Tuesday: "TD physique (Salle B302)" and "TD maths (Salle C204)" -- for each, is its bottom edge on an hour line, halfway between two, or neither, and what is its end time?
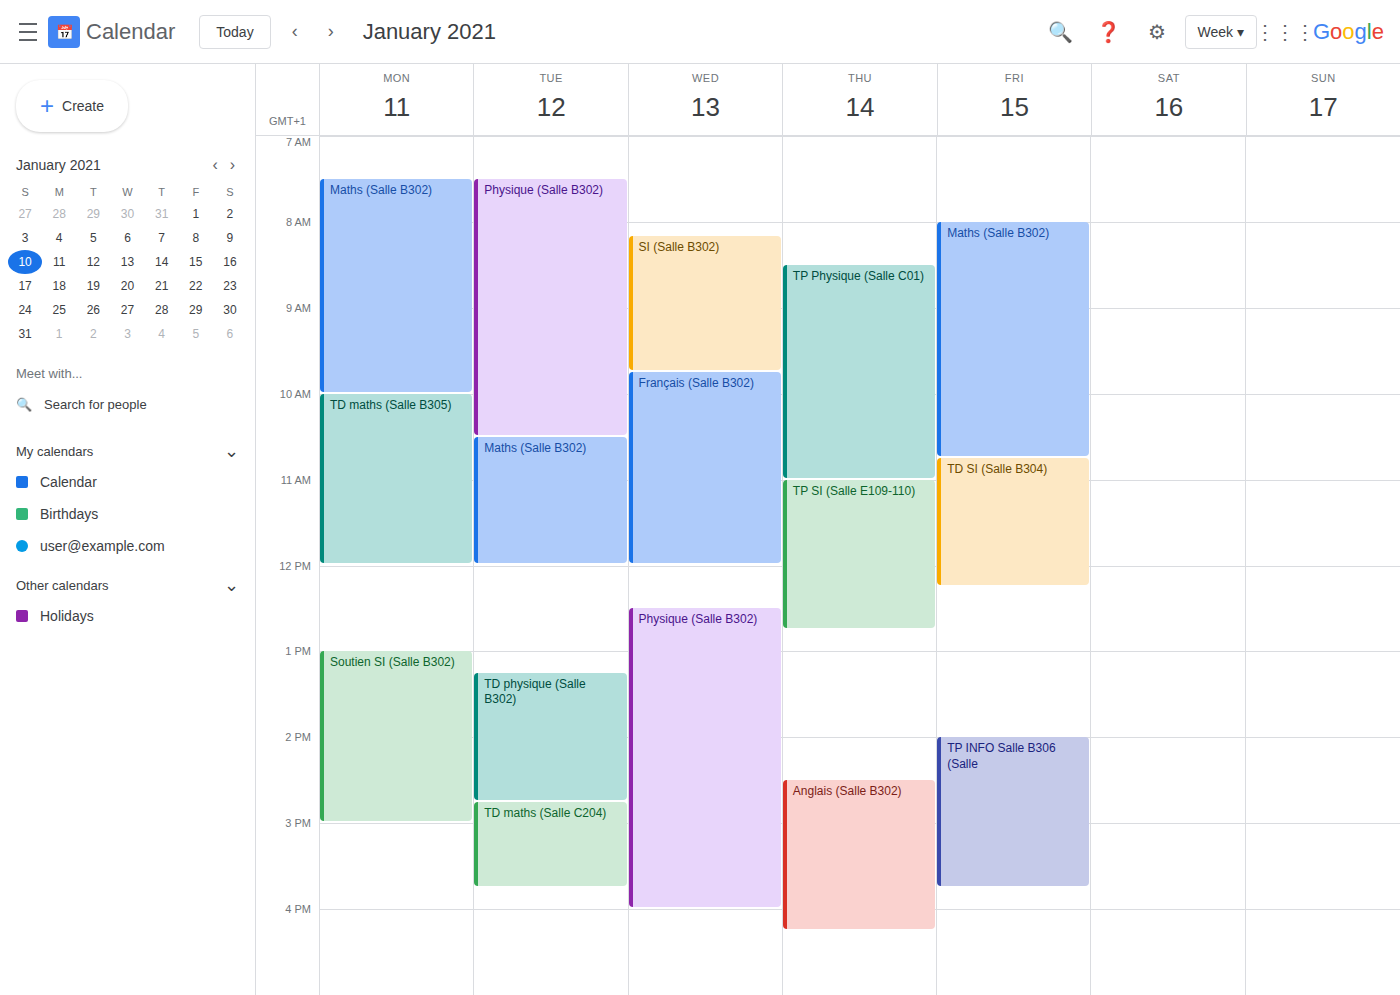
"TD physique (Salle B302)": 2:45 PM, neither: three quarters of the way from the 2 PM line to the 3 PM line. "TD maths (Salle C204)": 3:45 PM, neither: three quarters of the way from the 3 PM line to the 4 PM line.